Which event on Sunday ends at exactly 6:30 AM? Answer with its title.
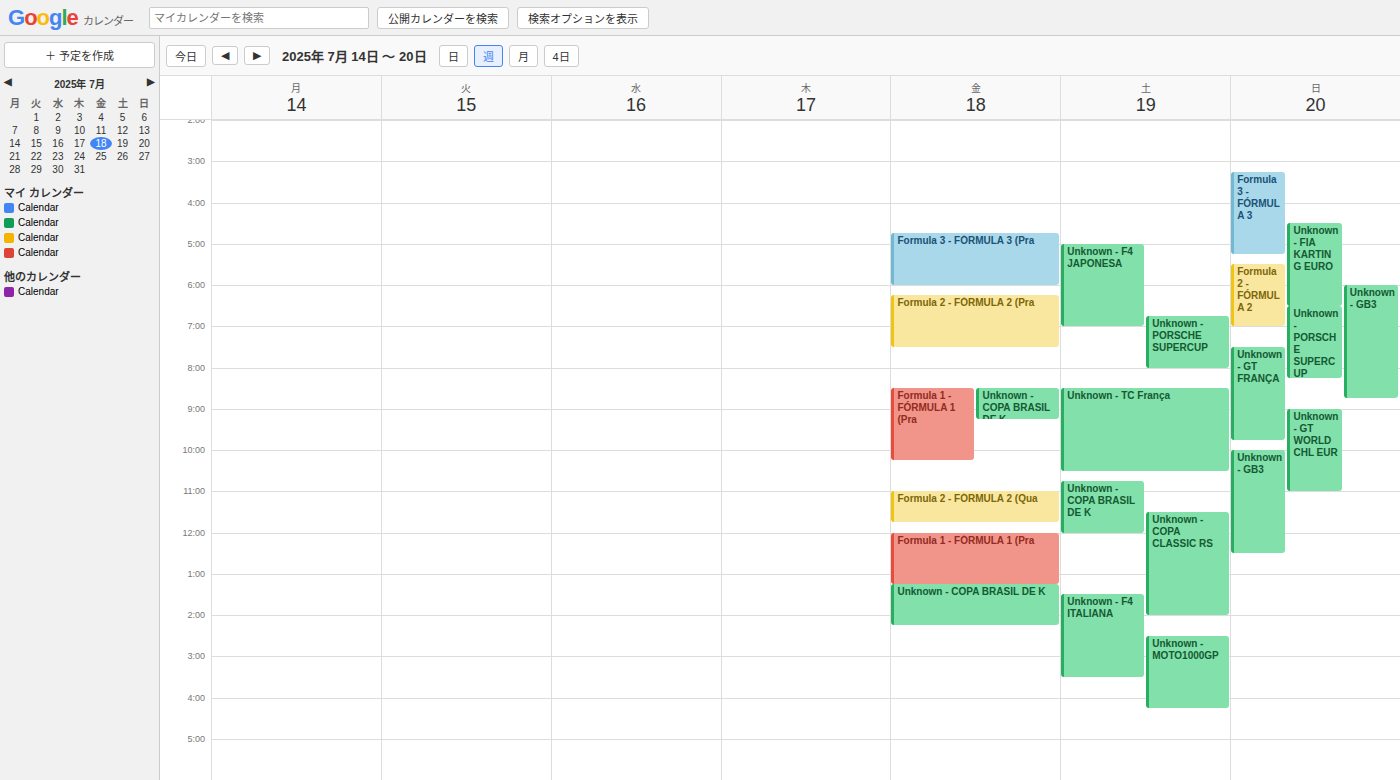
"Unknown - FIA KARTING EURO"